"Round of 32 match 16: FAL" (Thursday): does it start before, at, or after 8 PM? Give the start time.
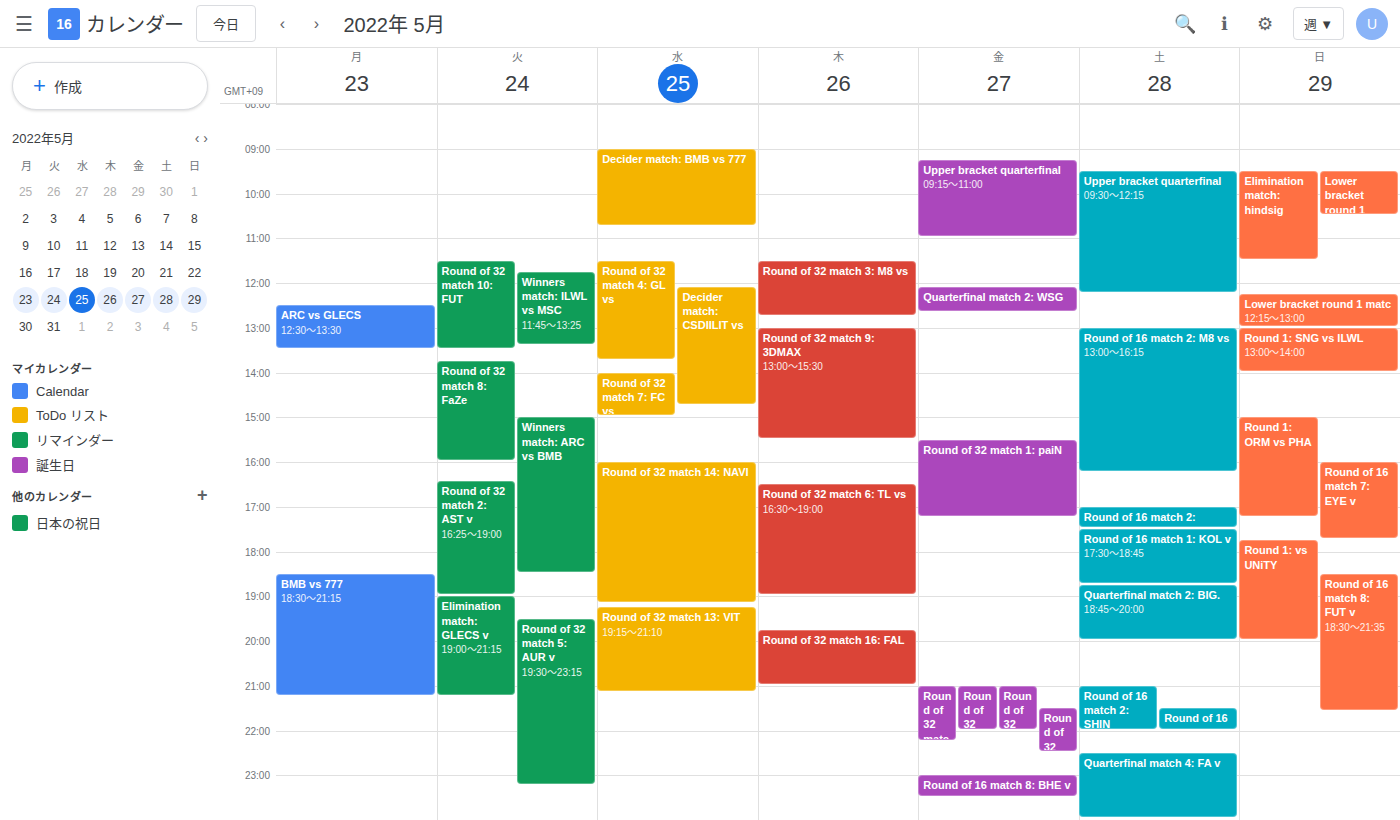
7:45 PM -- before 8 PM, 15 minutes above the 8 PM line.